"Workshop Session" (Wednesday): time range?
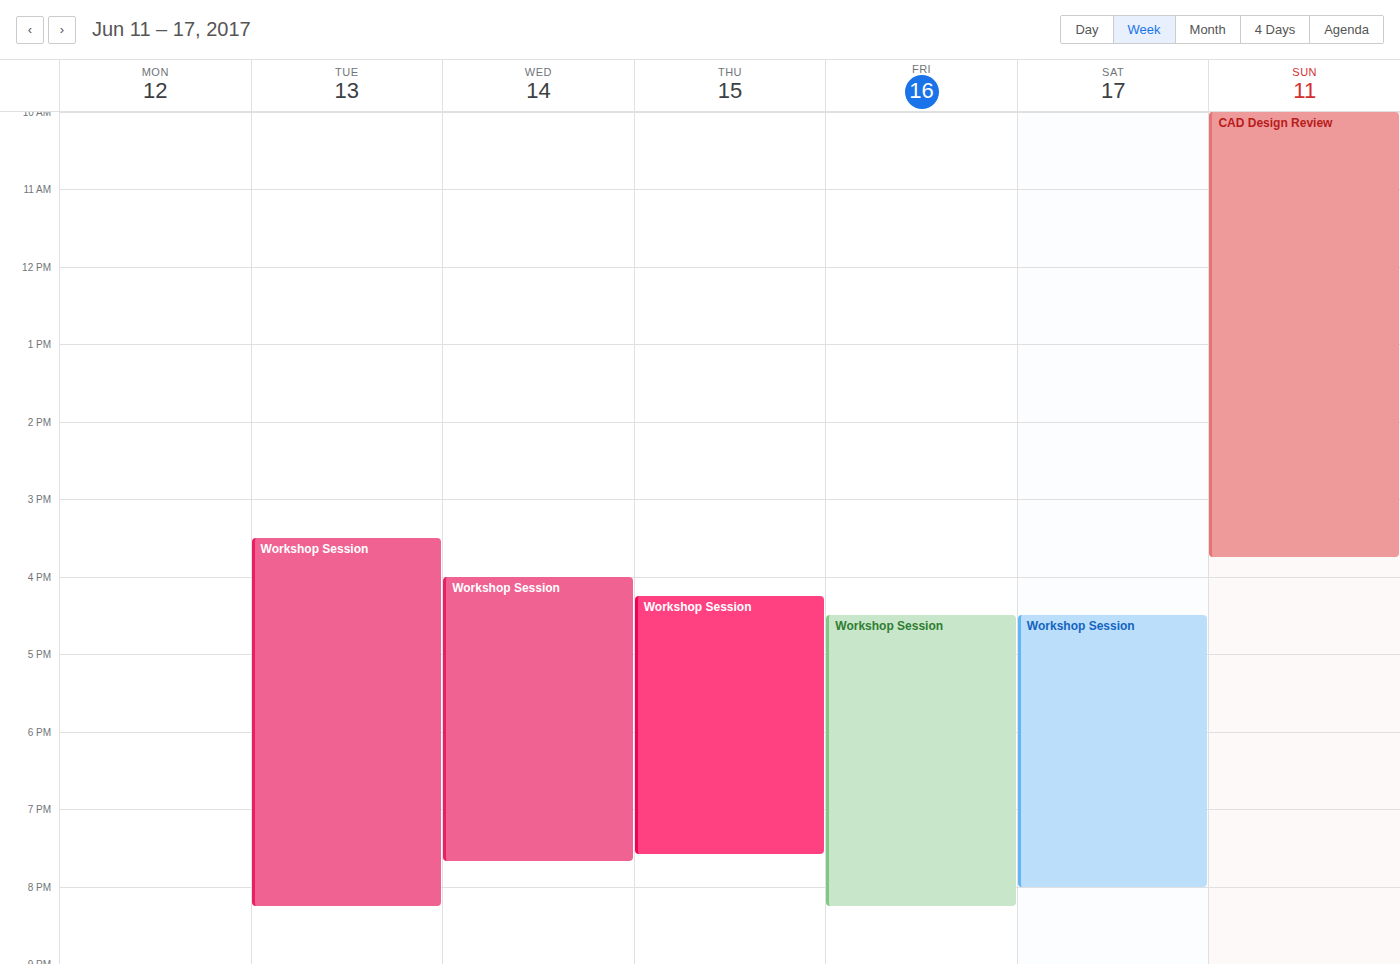
4:00 PM to 7:40 PM